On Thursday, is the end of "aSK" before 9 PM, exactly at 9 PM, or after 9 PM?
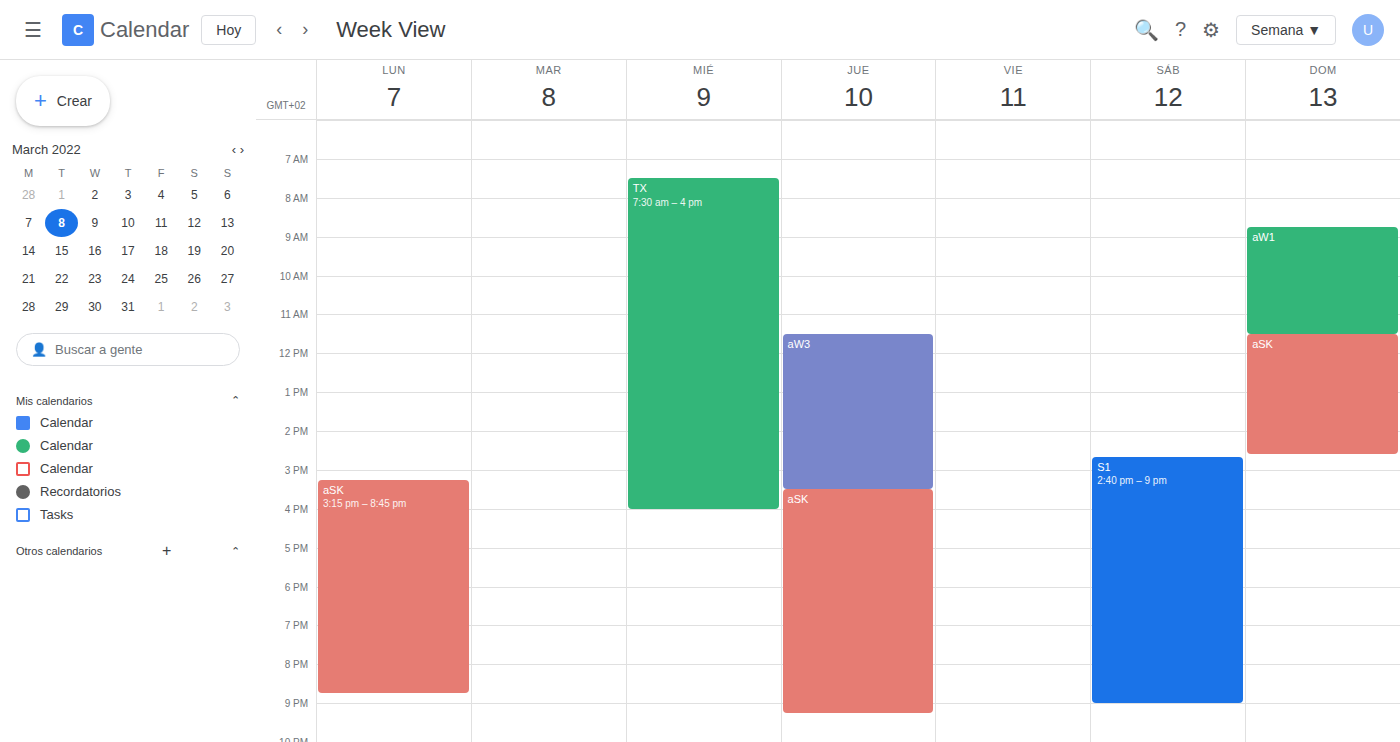
9:15 PM -- after 9 PM, 15 minutes below the 9 PM line.